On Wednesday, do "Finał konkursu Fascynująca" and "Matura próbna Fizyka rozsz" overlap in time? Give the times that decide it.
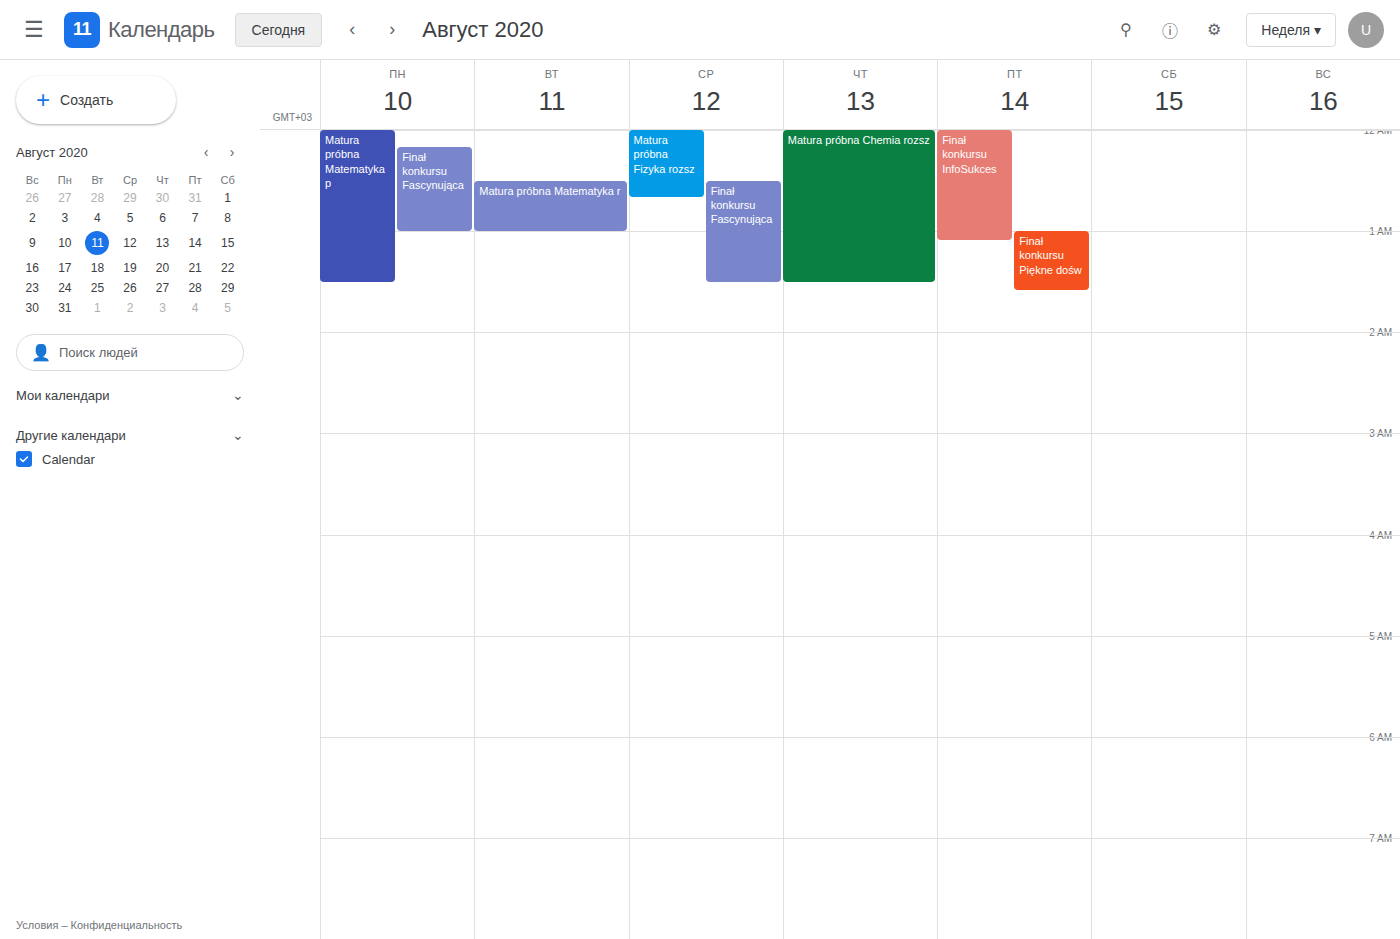
"Finał konkursu Fascynująca" starts at 12:30 AM, before "Matura próbna Fizyka rozsz" ends at 12:40 AM -- they overlap.